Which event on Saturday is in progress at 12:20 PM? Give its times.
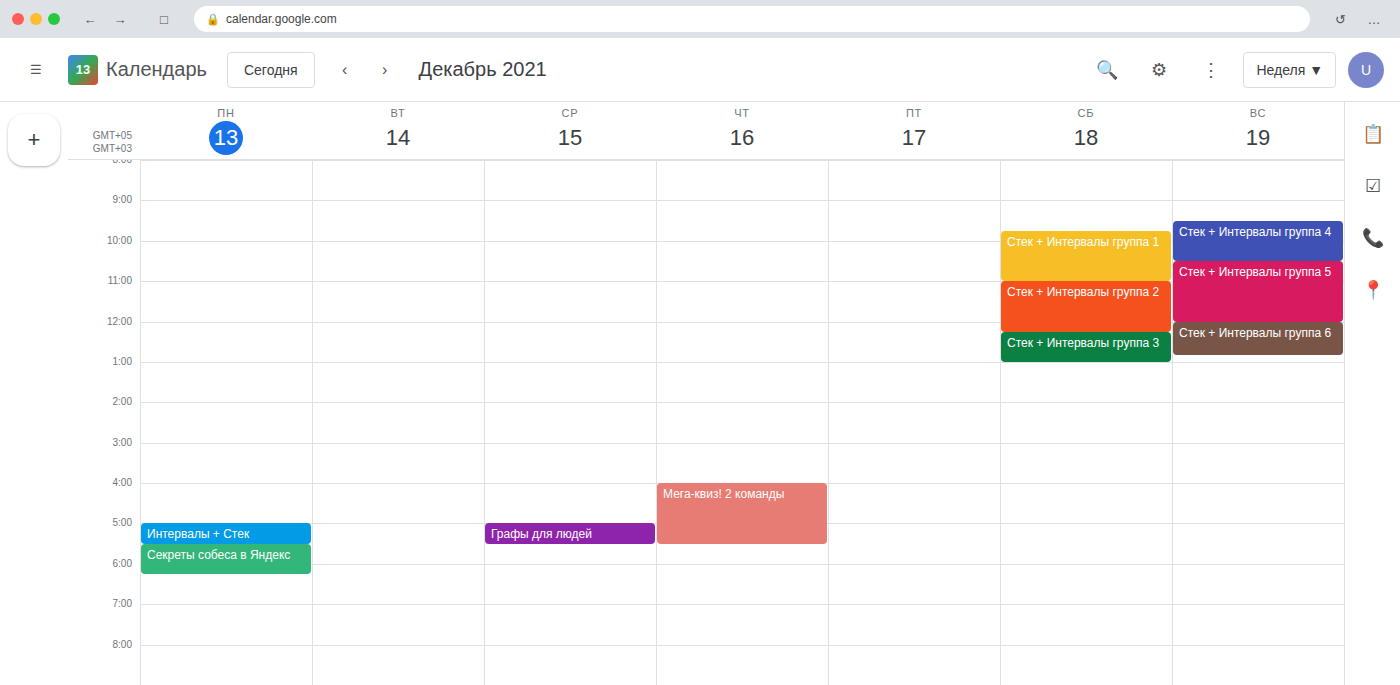
"Стек + Интервалы группа 3", 12:15 PM to 1:00 PM